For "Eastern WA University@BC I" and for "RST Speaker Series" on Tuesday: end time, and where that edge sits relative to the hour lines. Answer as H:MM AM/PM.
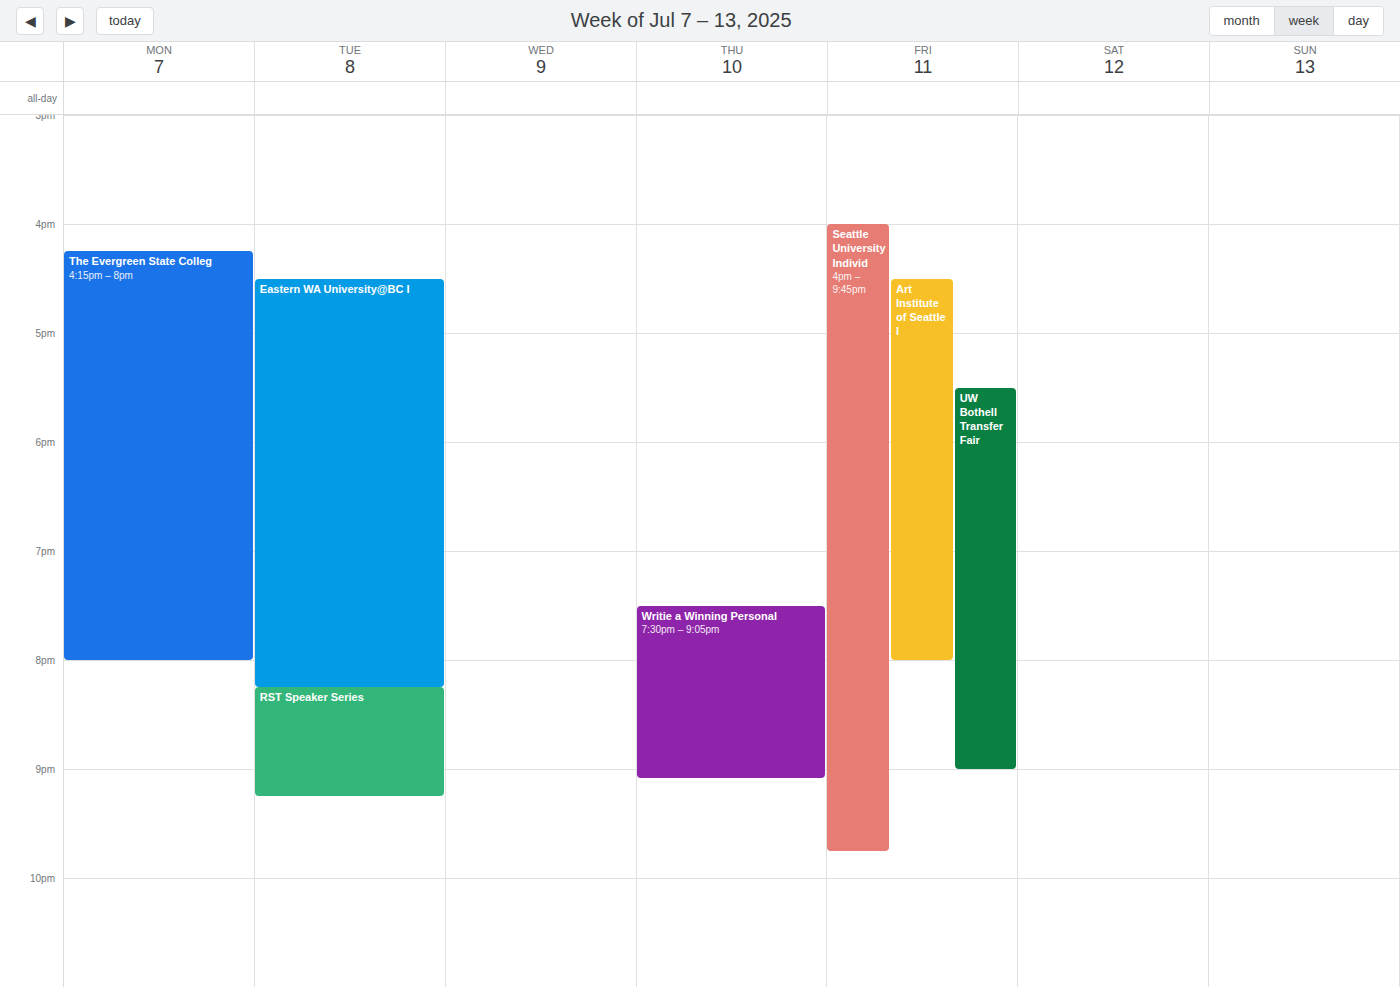
"Eastern WA University@BC I": 8:15 PM, neither: a quarter of the way from the 8 PM line to the 9 PM line. "RST Speaker Series": 9:15 PM, neither: a quarter of the way from the 9 PM line to the 10 PM line.